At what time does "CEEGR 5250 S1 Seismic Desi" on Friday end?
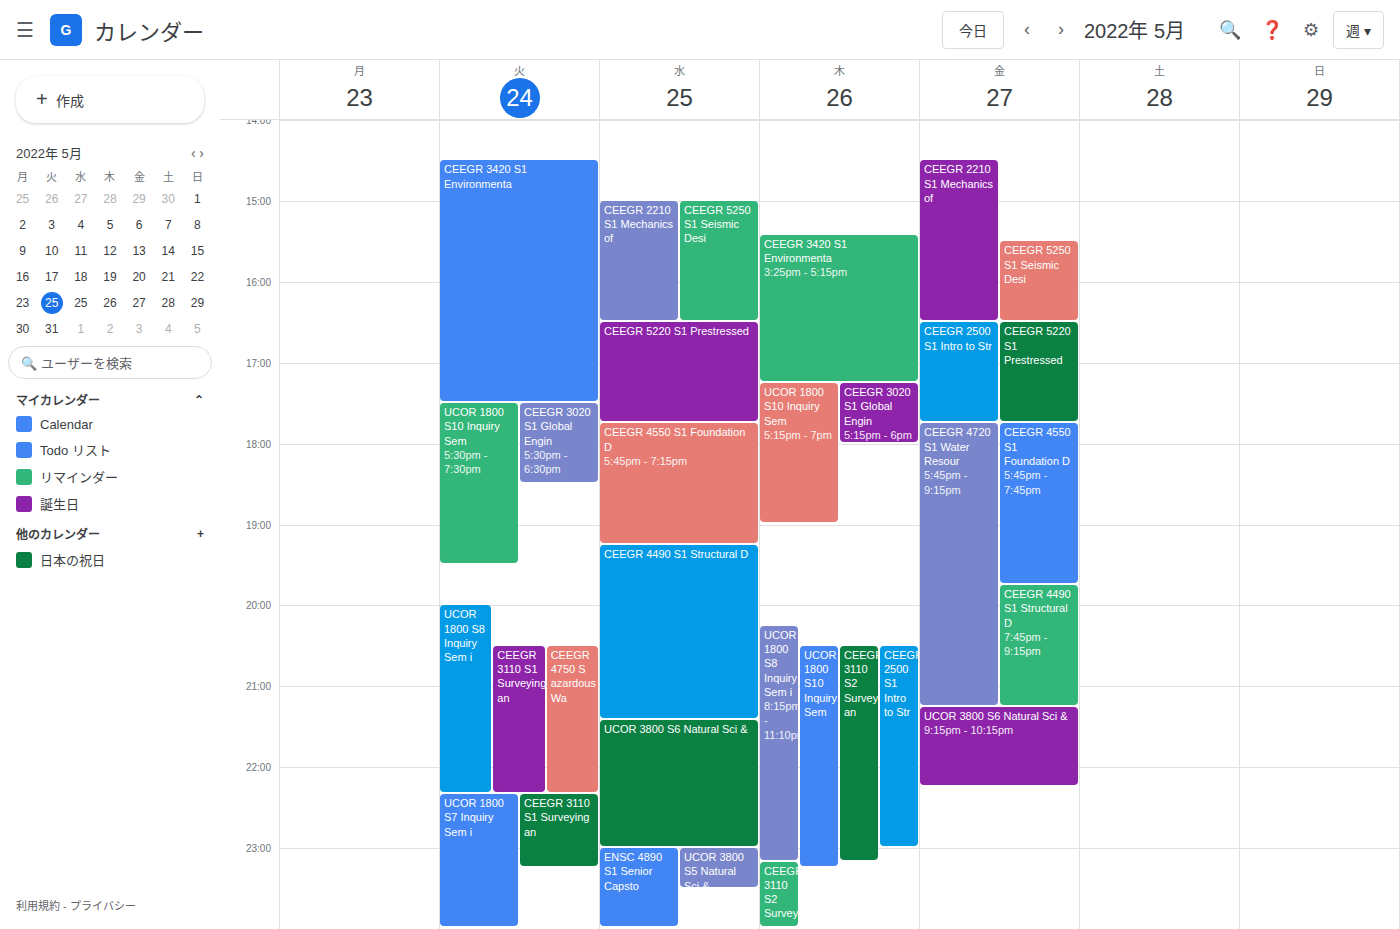
4:30 PM